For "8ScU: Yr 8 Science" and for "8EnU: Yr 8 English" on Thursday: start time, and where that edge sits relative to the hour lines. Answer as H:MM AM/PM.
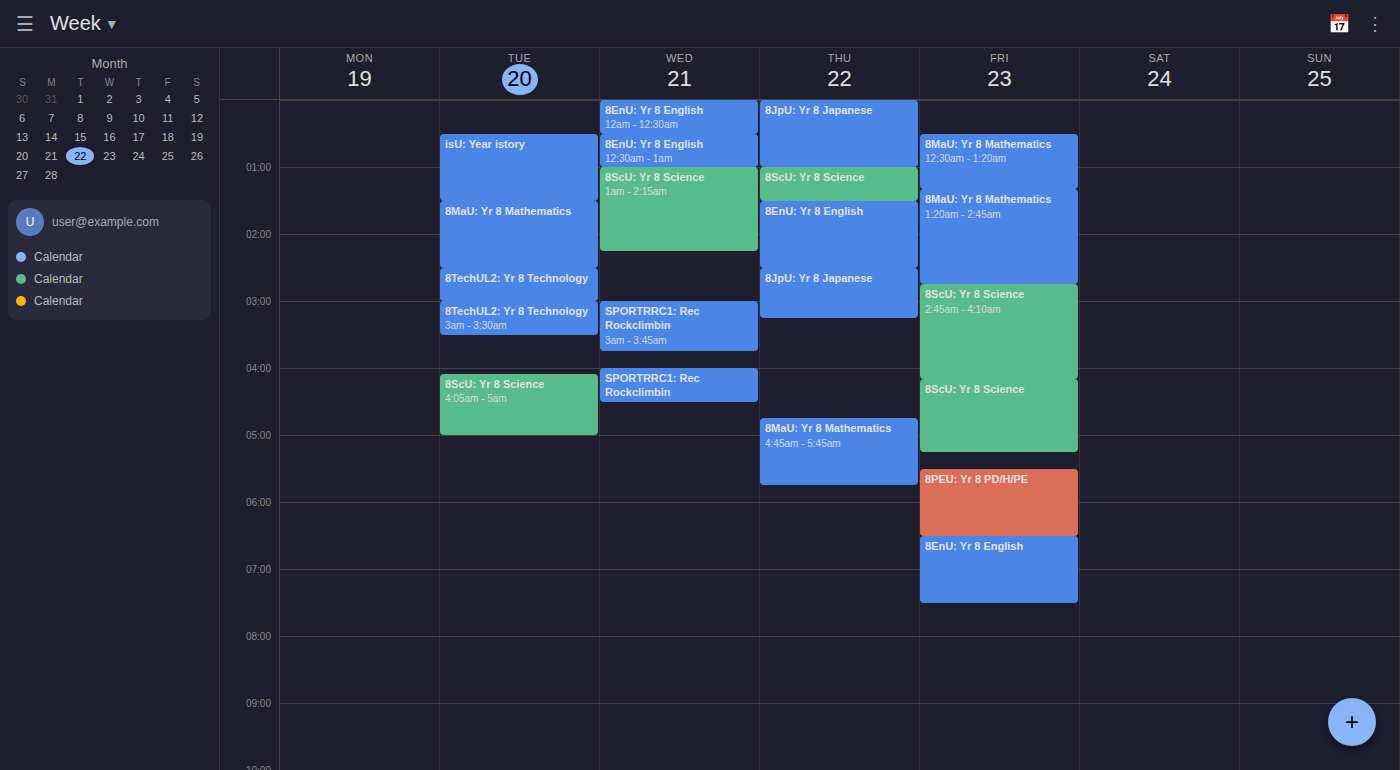
"8ScU: Yr 8 Science": 1:00 AM, exactly on the 1 AM line. "8EnU: Yr 8 English": 1:30 AM, halfway between the 1 AM and 2 AM lines.